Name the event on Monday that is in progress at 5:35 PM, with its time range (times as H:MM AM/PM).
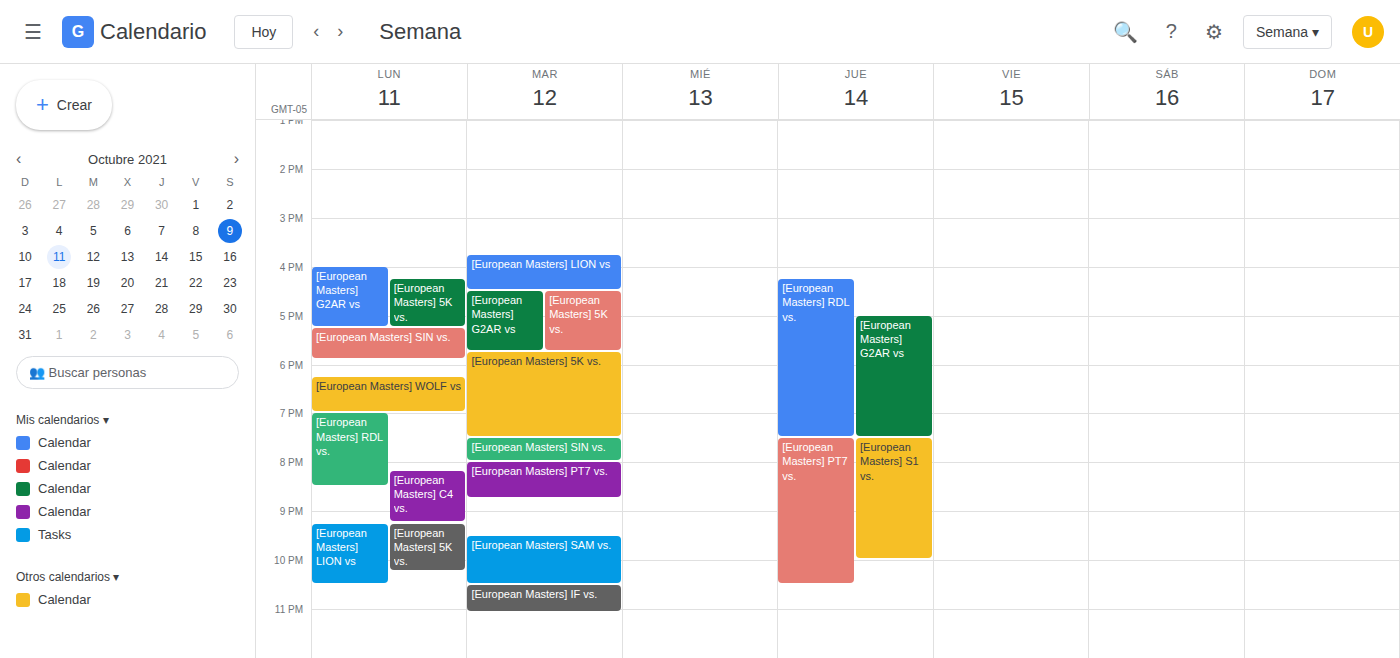
"[European Masters] SIN vs.", 5:15 PM to 5:55 PM